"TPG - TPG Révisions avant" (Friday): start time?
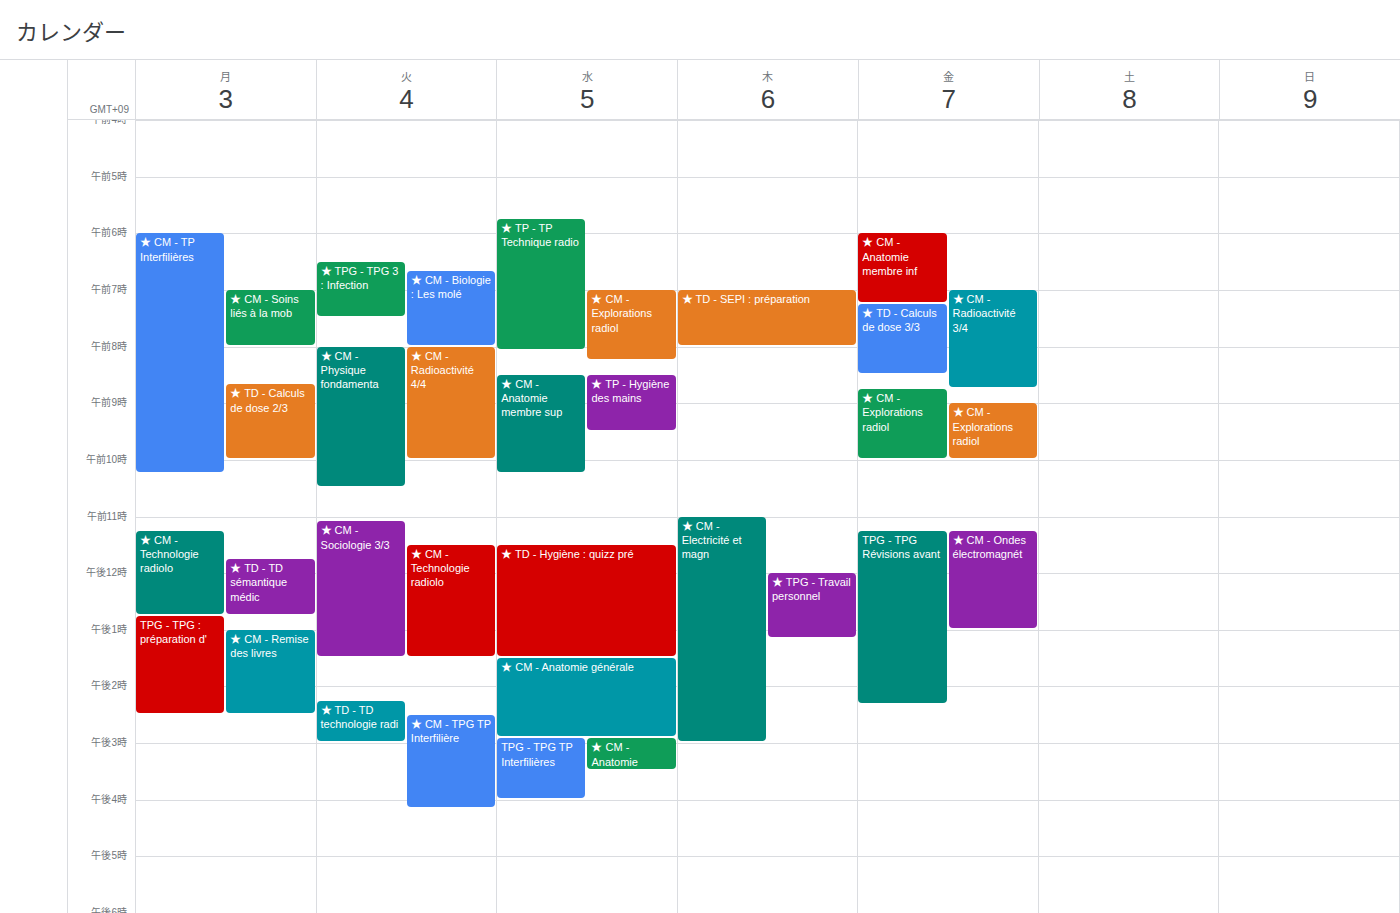
11:15 AM